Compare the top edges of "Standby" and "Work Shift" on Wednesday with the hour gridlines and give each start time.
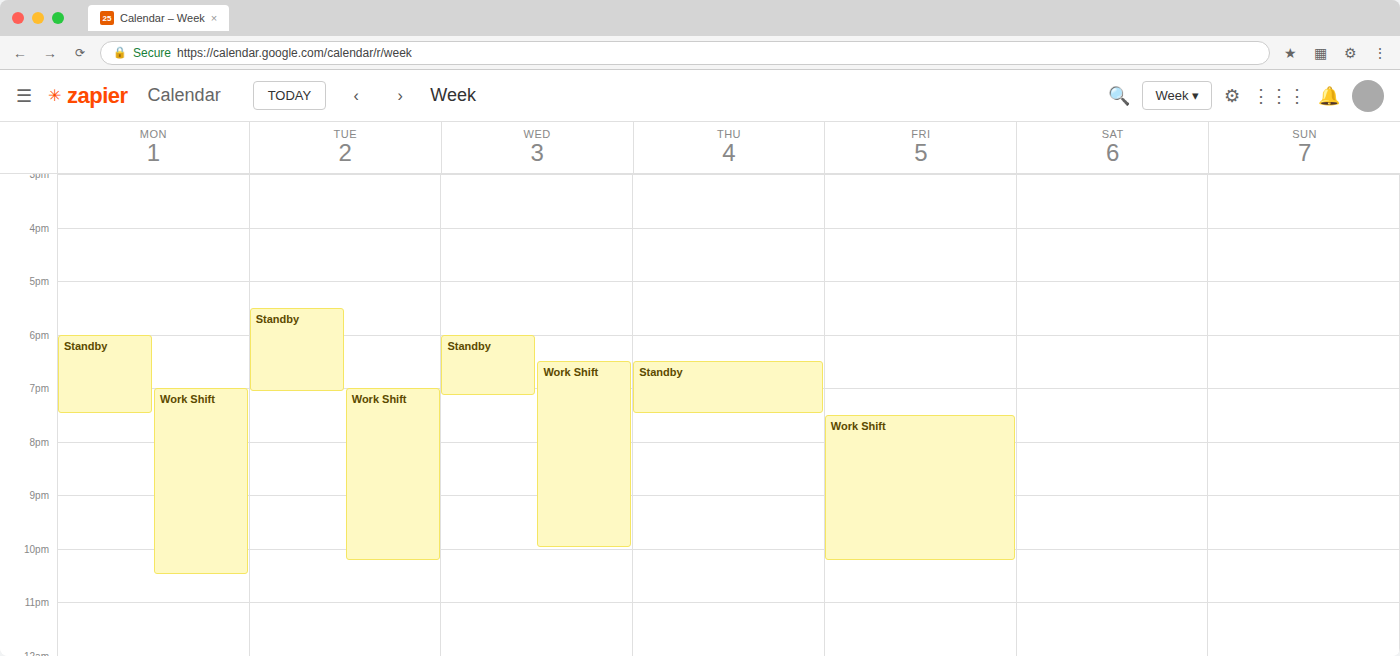
"Standby": 6:00 PM, exactly on the 6 PM line. "Work Shift": 6:30 PM, halfway between the 6 PM and 7 PM lines.